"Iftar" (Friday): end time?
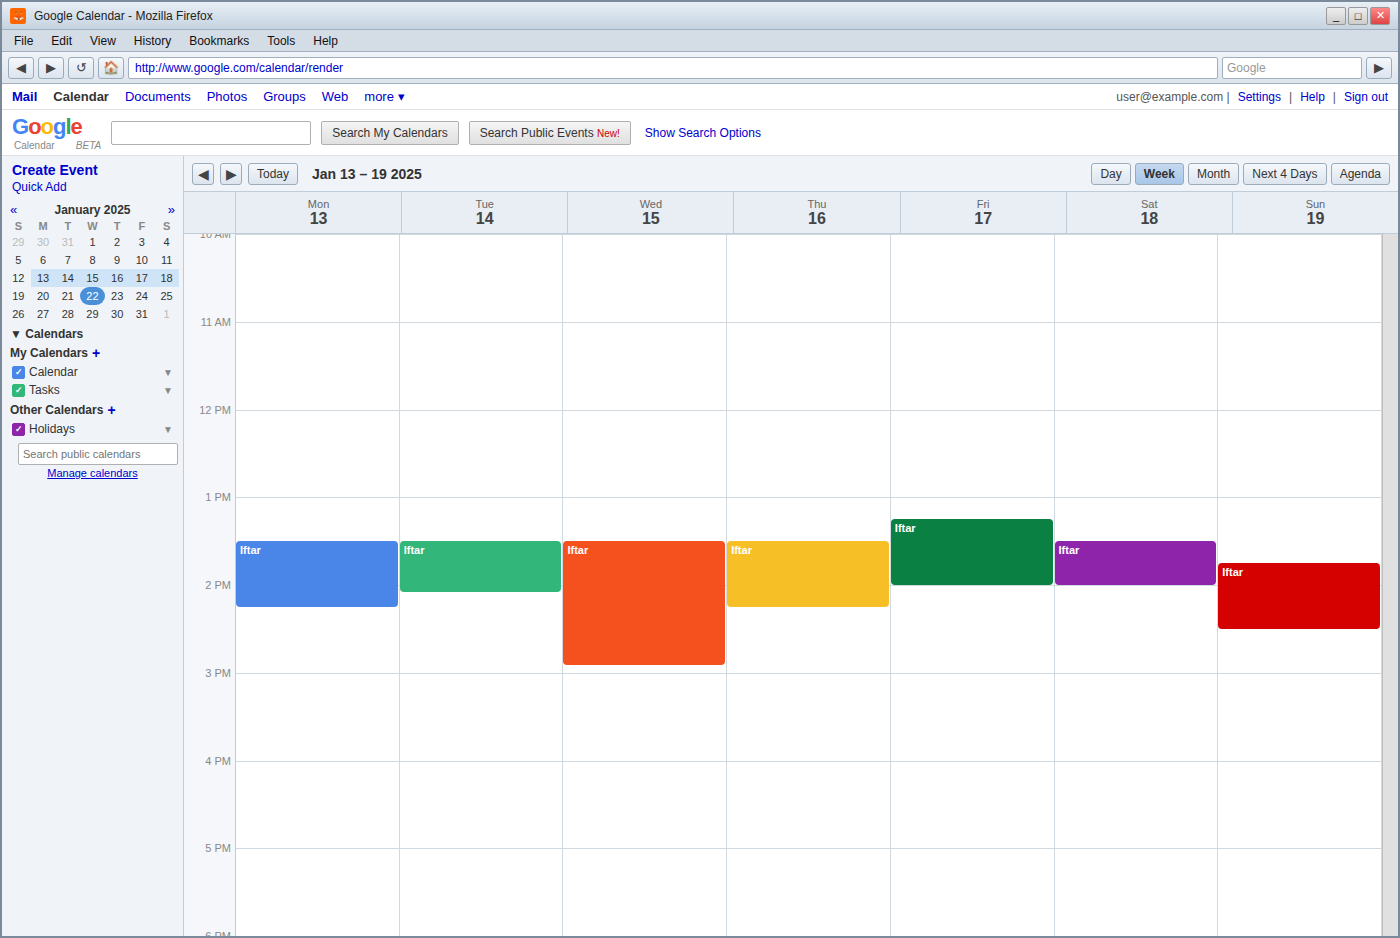
2:00 PM